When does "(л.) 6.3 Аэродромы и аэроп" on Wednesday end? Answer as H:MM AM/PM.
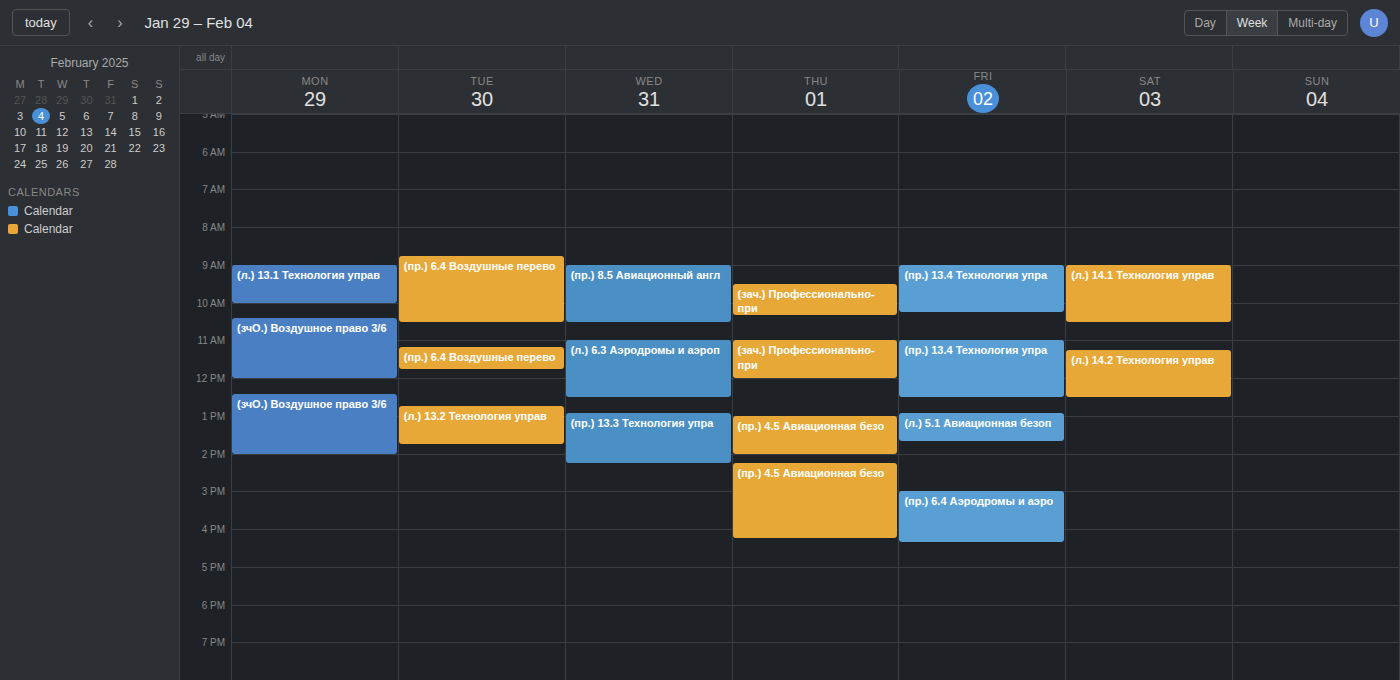
12:30 PM